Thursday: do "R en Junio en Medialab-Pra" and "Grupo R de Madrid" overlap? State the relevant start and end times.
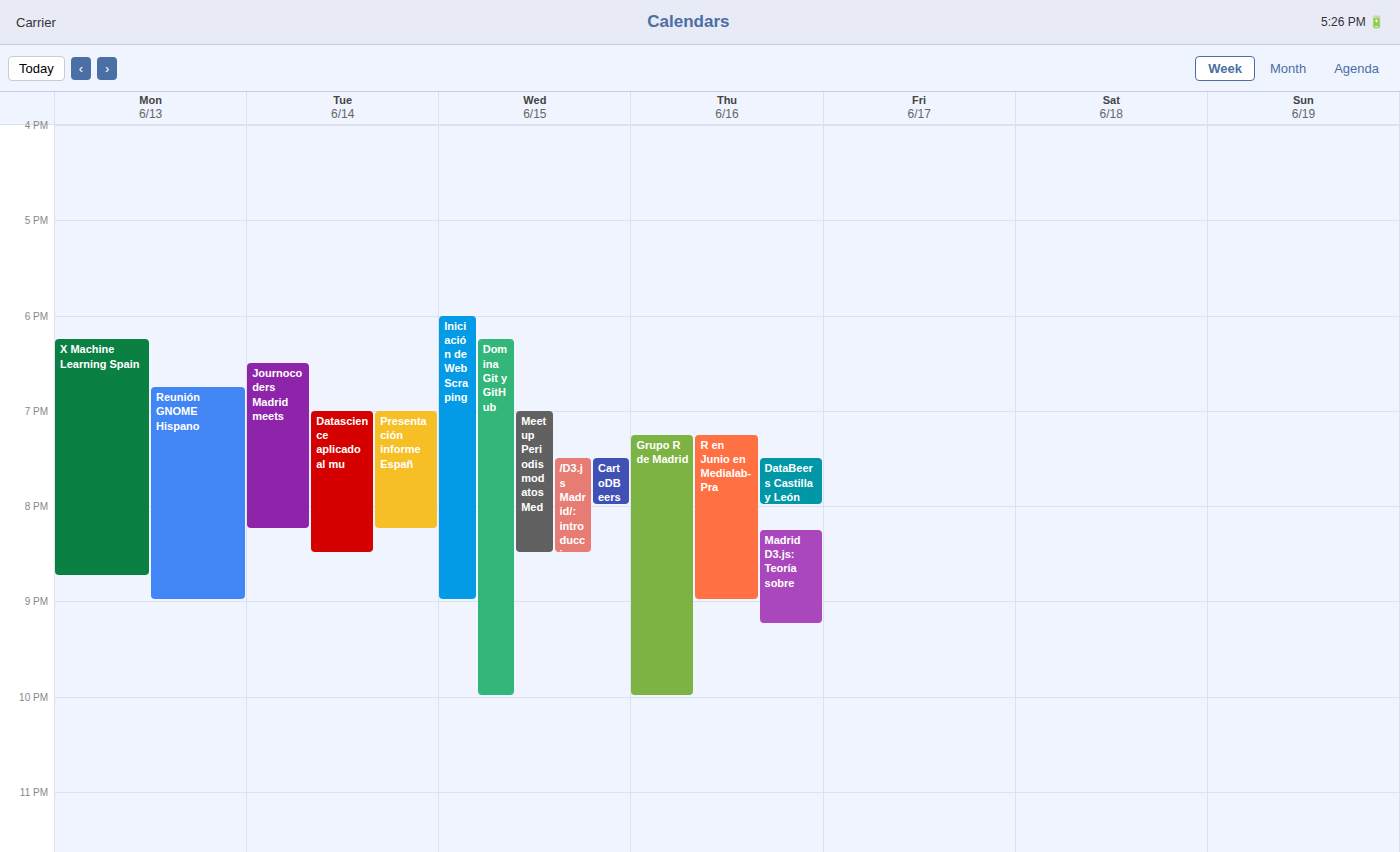
"Grupo R de Madrid" starts at 7:15 PM, before "R en Junio en Medialab-Pra" ends at 9:00 PM -- they overlap.